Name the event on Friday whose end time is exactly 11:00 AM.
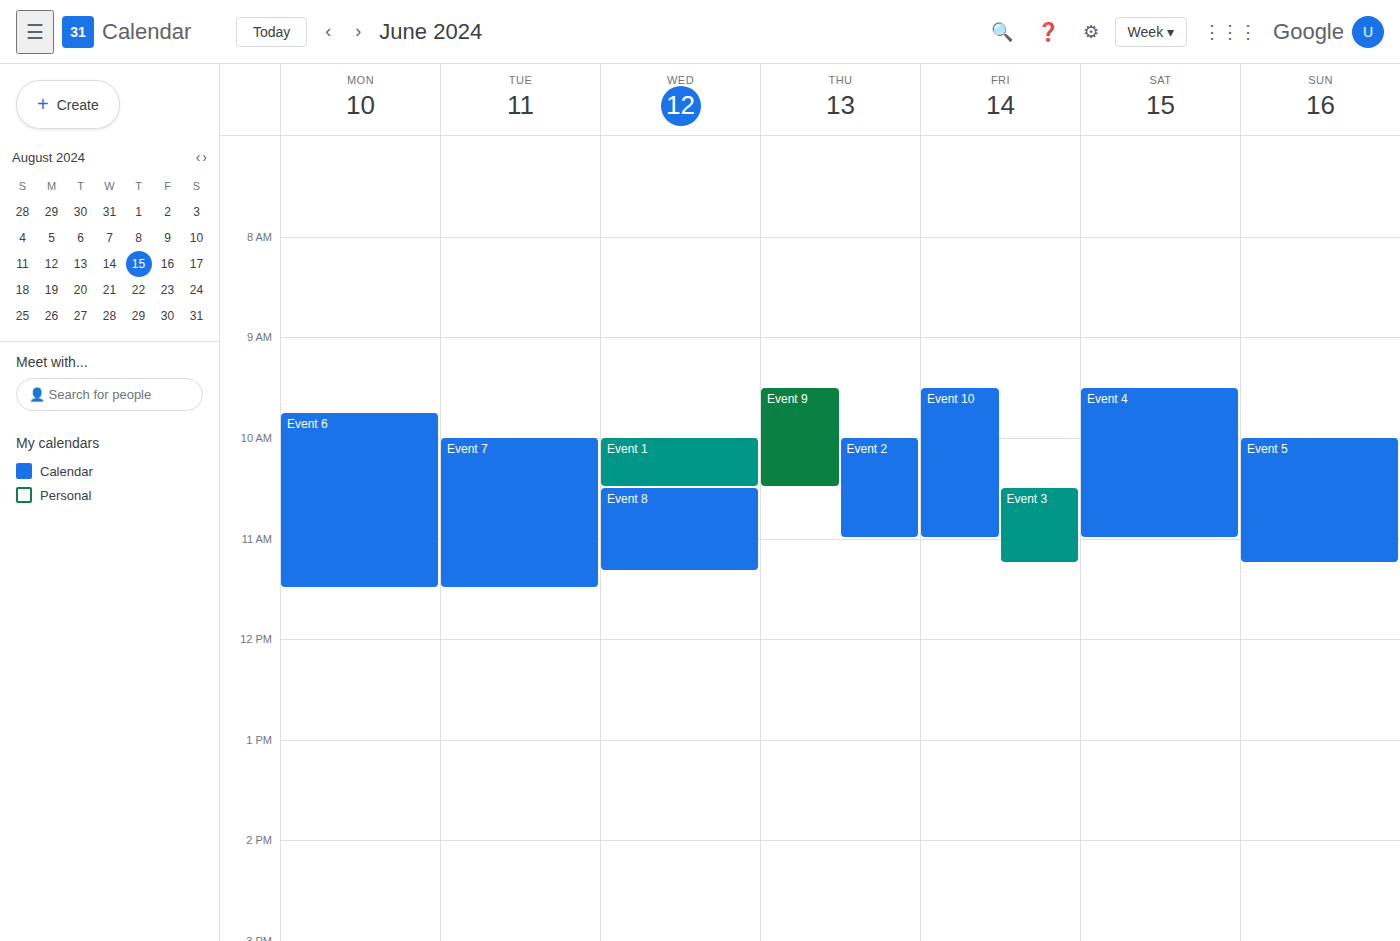
"Event 10"